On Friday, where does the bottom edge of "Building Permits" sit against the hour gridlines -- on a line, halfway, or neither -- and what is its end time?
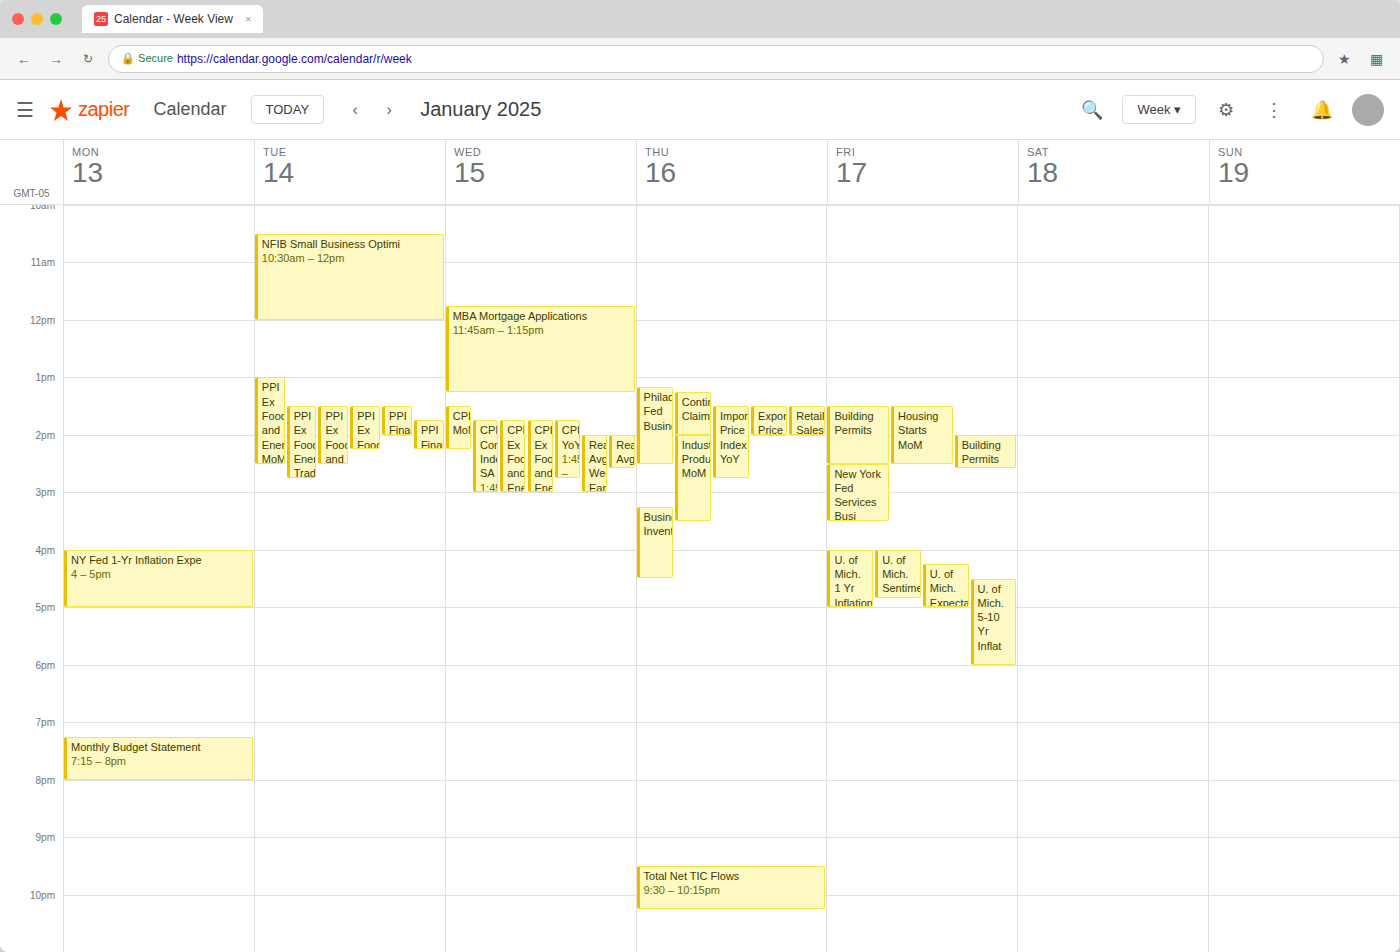
2:30 PM -- halfway between the 2 PM and 3 PM lines.